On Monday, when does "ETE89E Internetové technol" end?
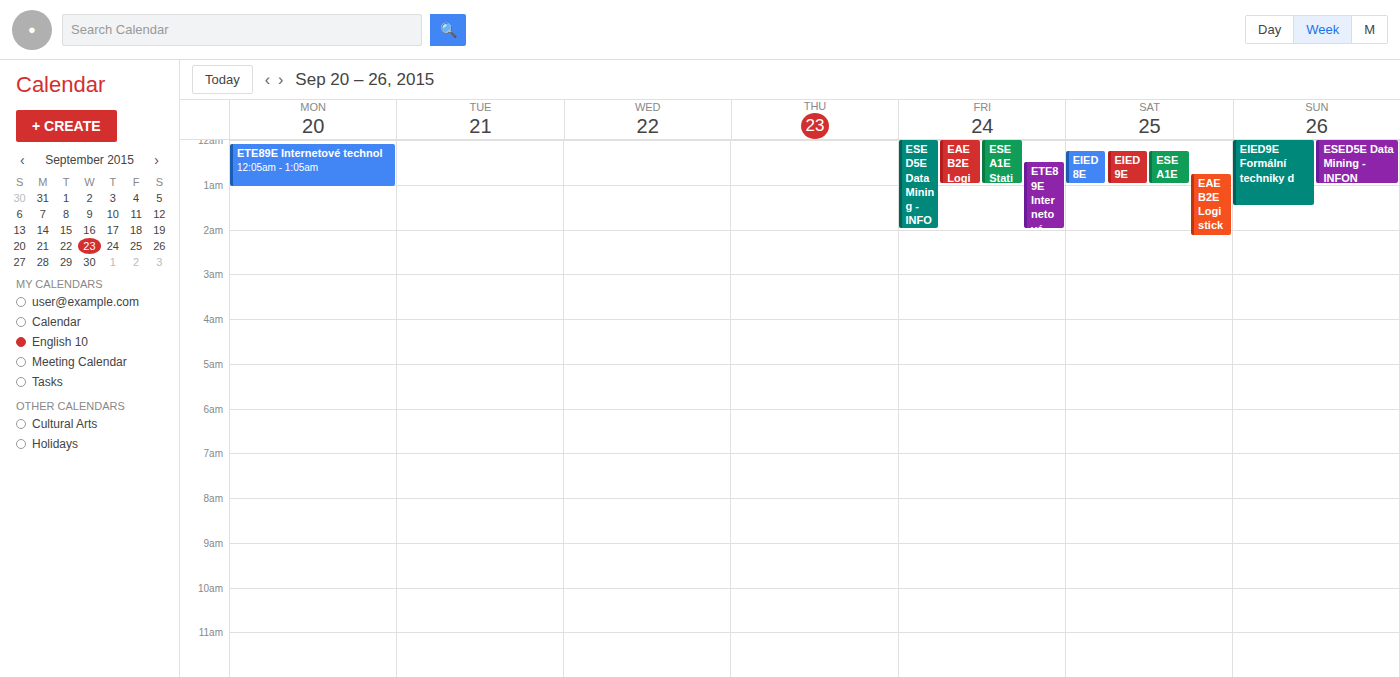
1:05 AM